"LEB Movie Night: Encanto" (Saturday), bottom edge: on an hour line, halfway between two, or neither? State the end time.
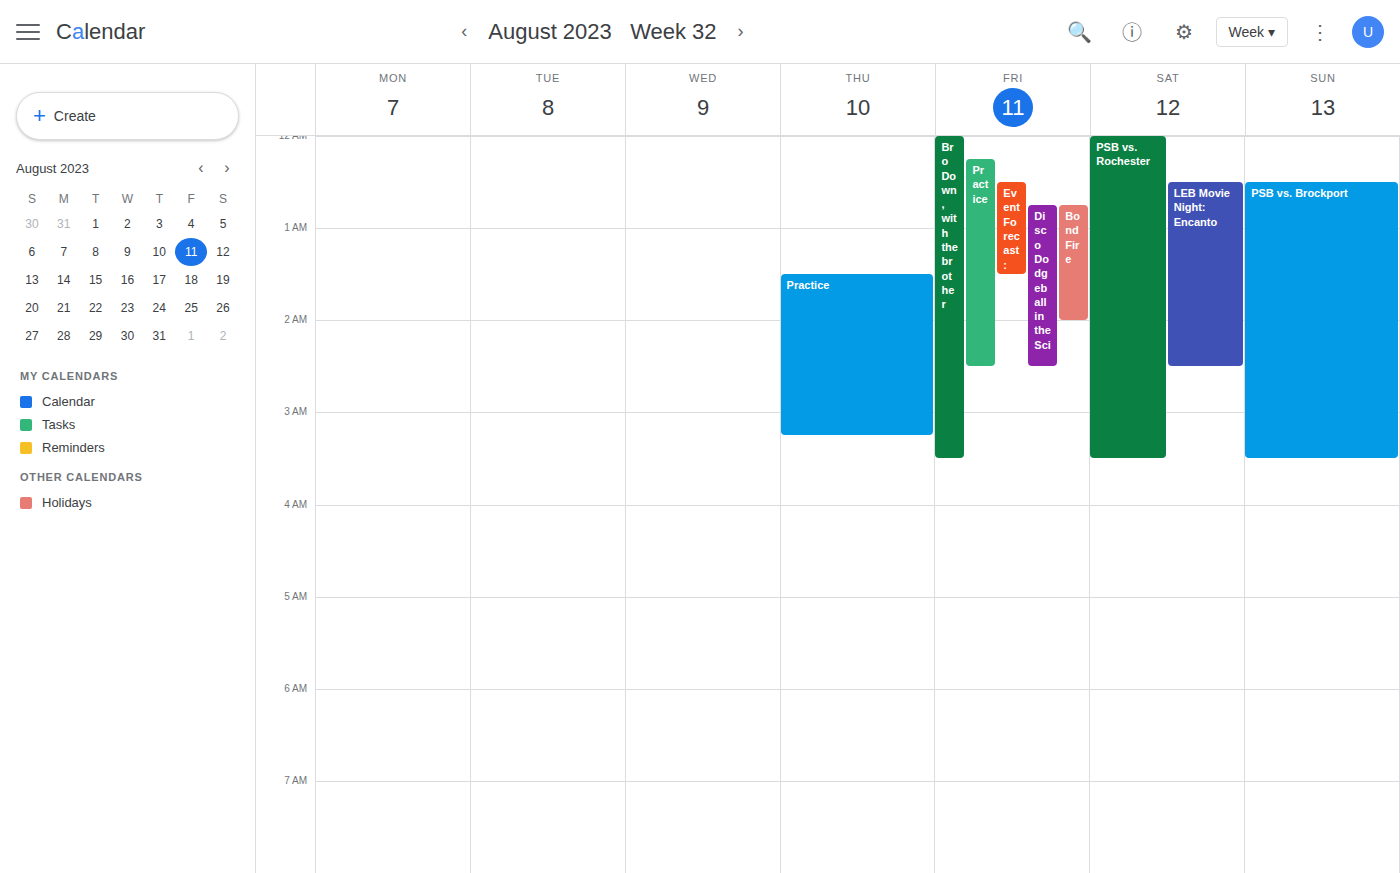
2:30 AM -- halfway between the 2 AM and 3 AM lines.